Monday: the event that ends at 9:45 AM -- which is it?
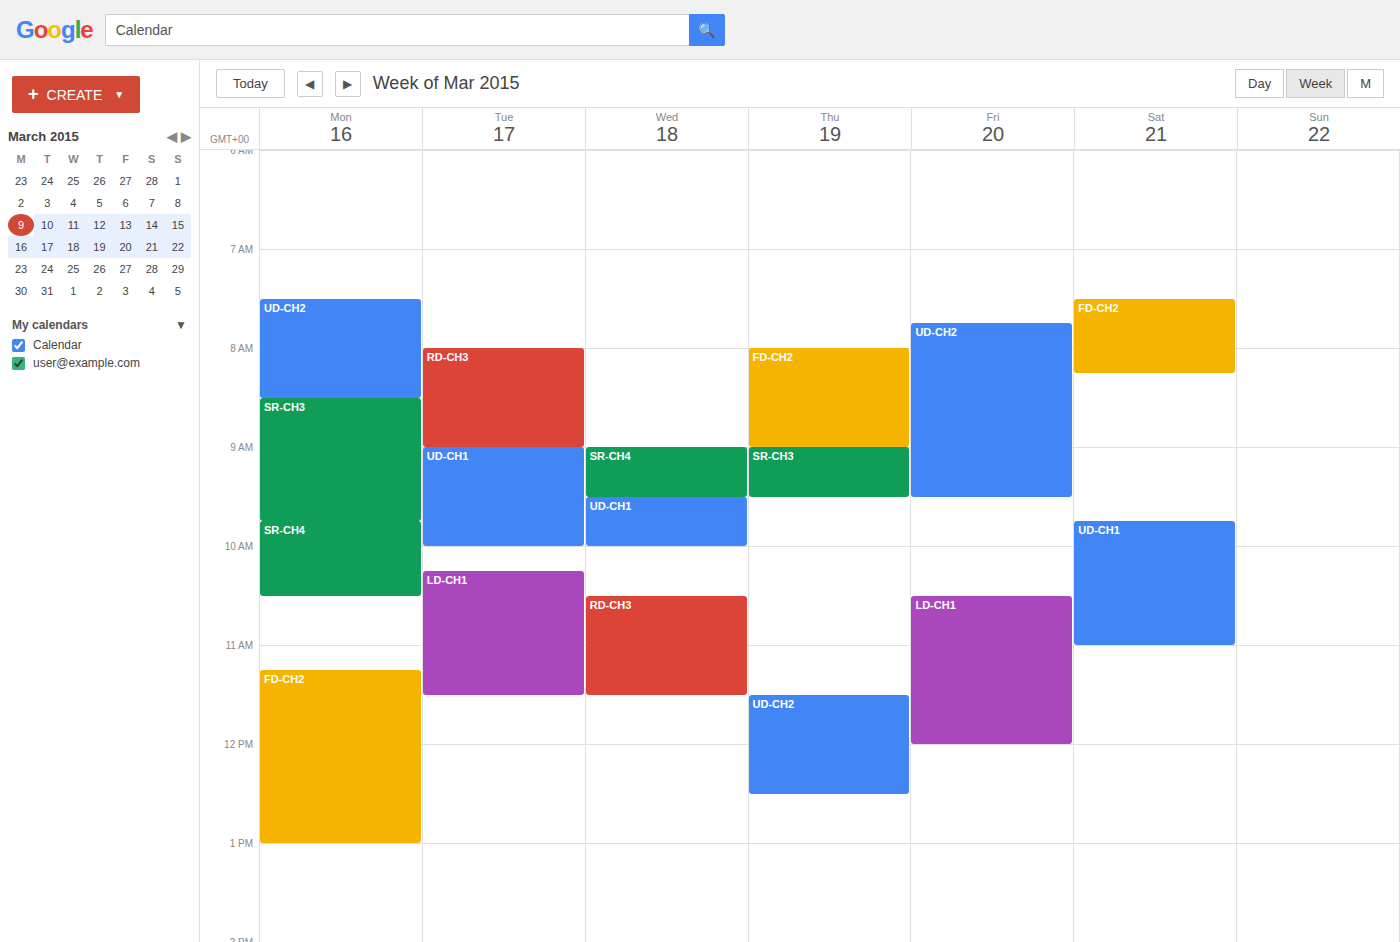
"SR-CH3"